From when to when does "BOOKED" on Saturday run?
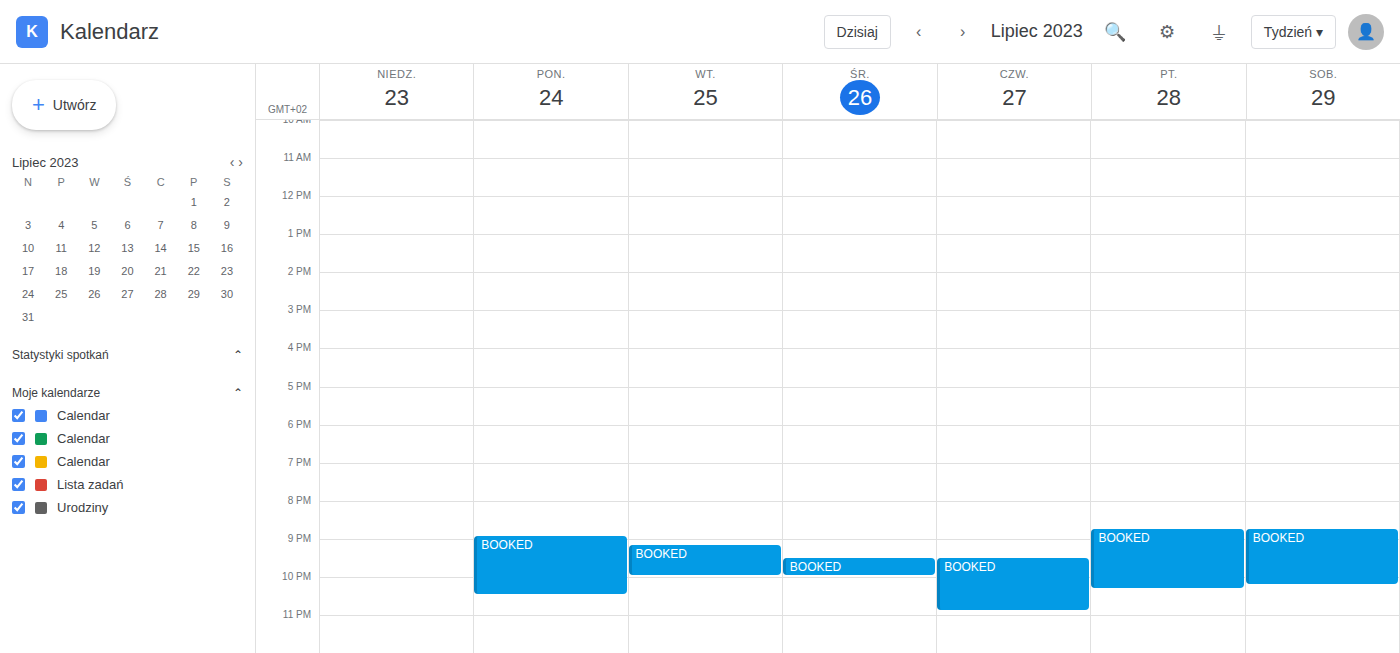
20:45 to 22:15